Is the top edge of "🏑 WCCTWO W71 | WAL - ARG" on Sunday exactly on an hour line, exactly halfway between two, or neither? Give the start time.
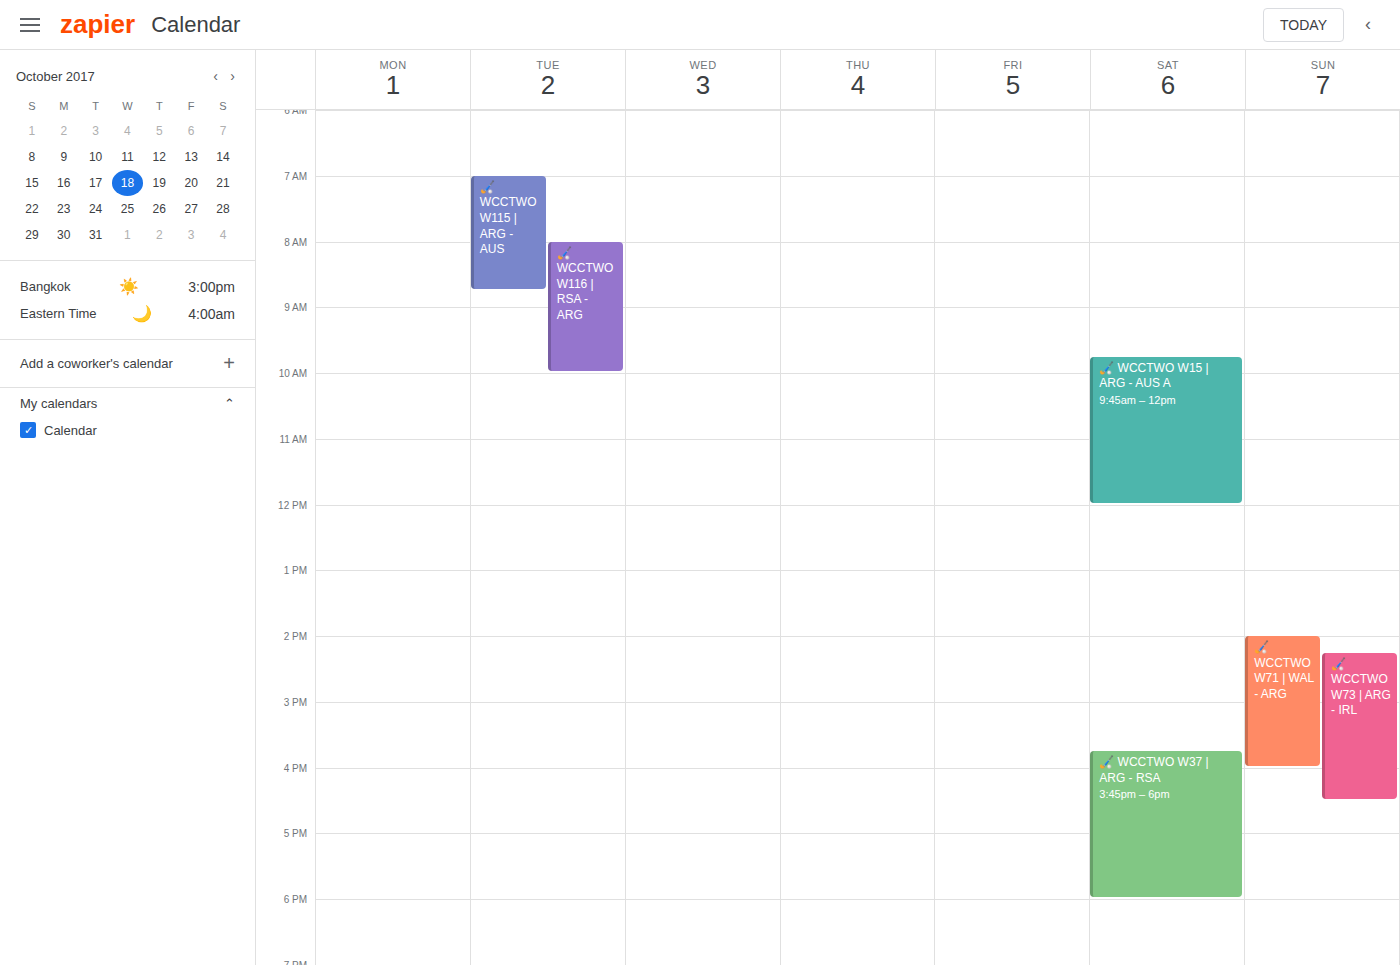
2:00 PM -- exactly on the 2 PM line.